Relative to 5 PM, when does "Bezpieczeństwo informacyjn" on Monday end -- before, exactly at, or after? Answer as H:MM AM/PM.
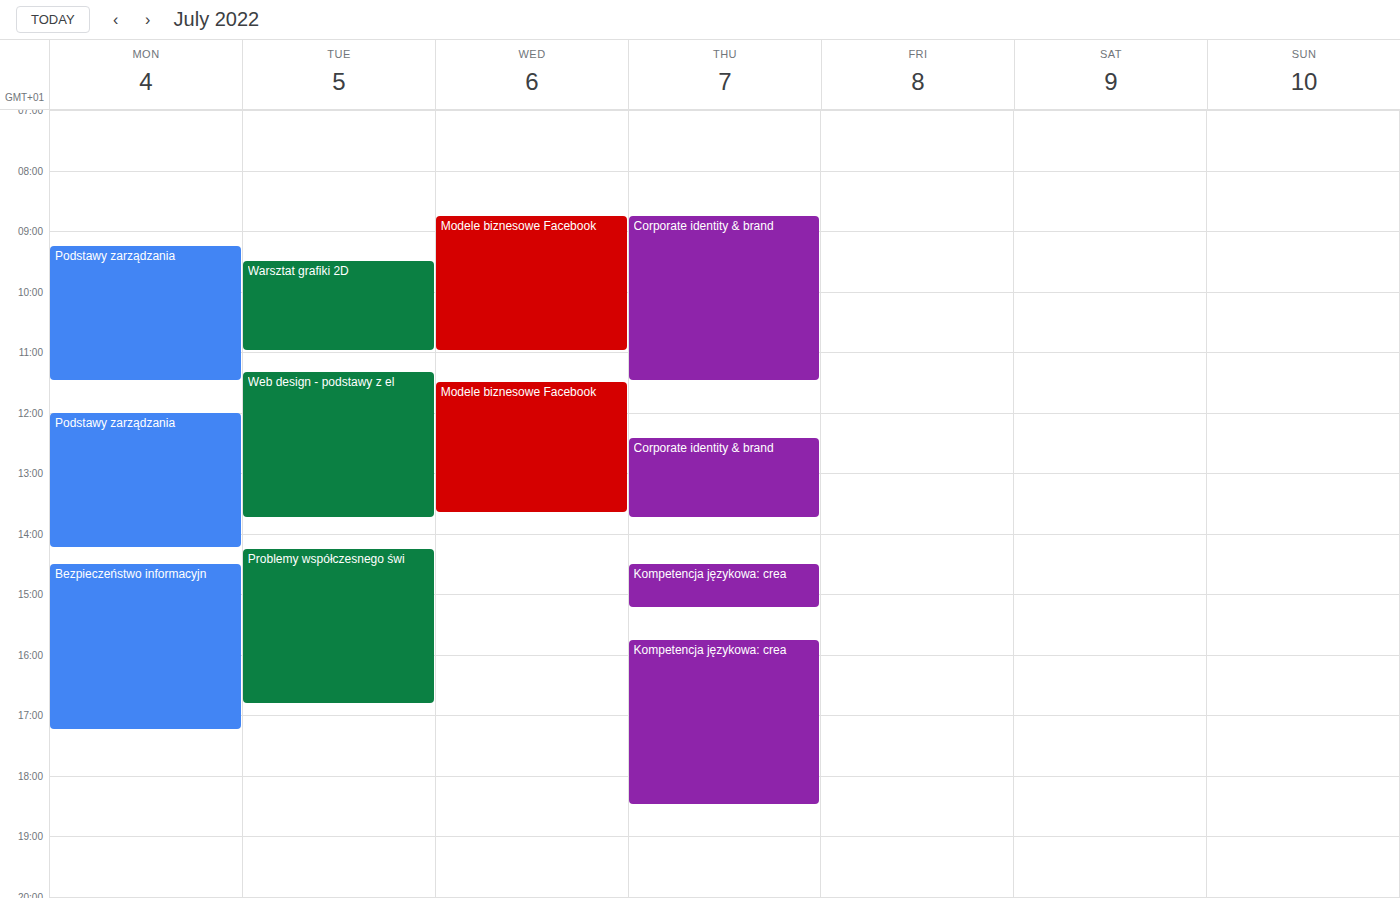
5:15 PM -- after 5 PM, 15 minutes below the 5 PM line.